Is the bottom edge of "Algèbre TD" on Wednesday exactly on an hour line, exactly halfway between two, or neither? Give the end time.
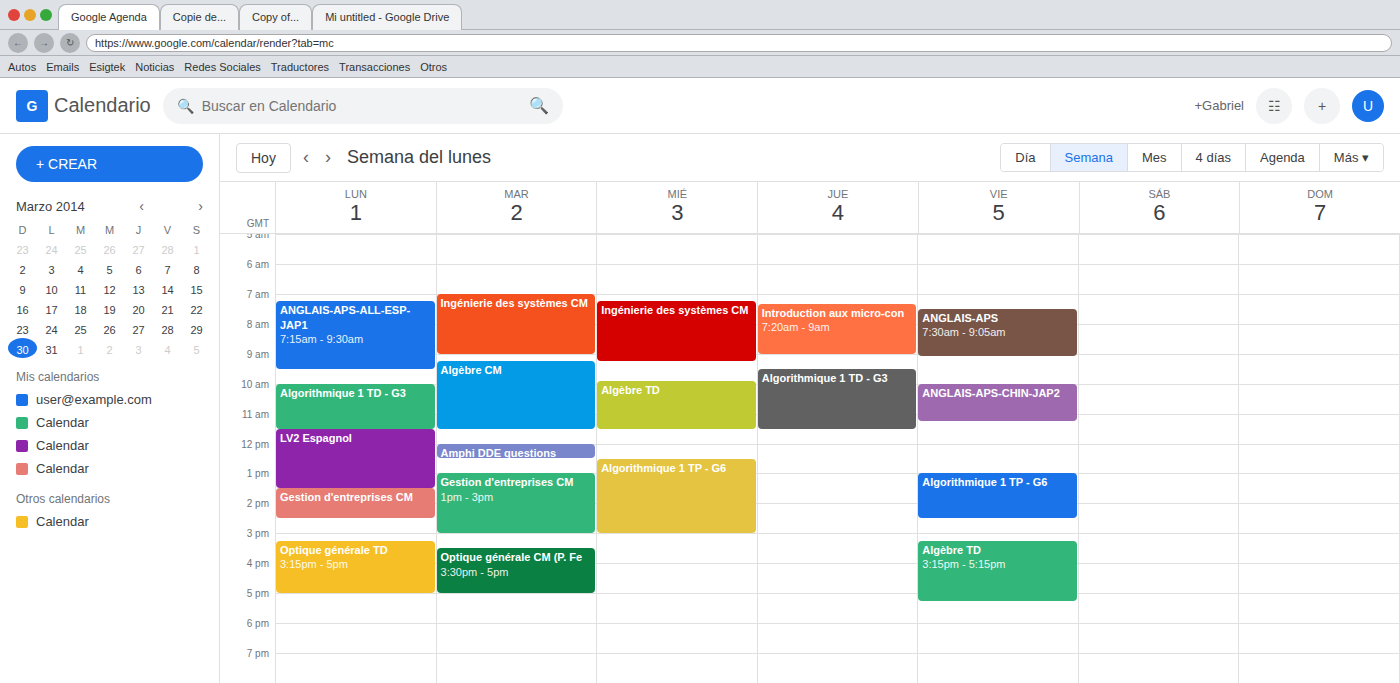
11:30 AM -- halfway between the 11 AM and 12 PM lines.